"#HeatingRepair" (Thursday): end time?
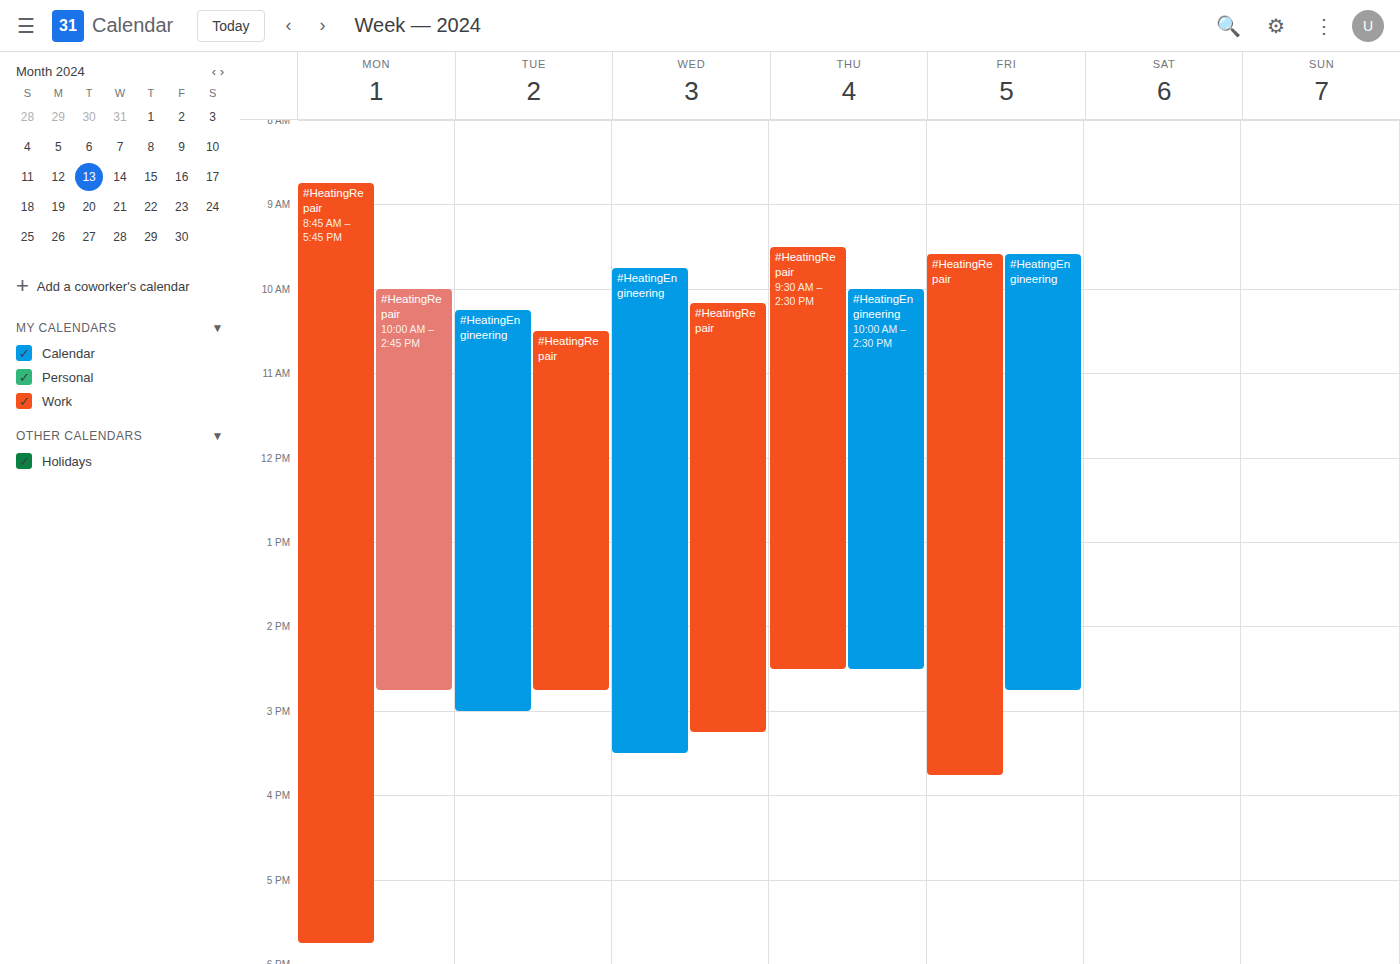
2:30 PM